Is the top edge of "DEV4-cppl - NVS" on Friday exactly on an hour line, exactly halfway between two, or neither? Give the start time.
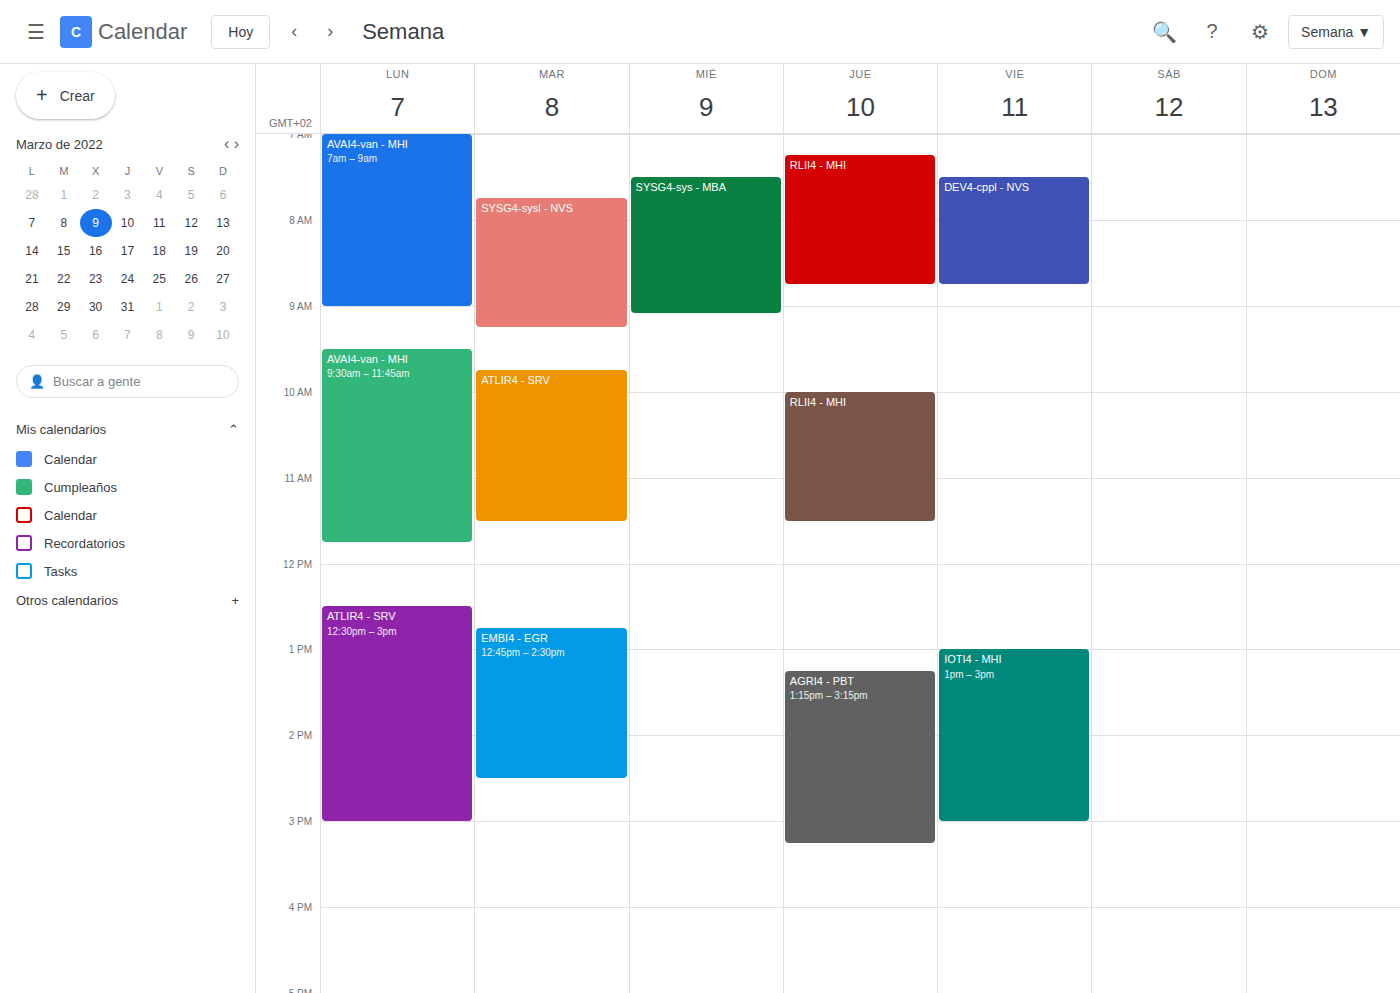
7:30 AM -- halfway between the 7 AM and 8 AM lines.